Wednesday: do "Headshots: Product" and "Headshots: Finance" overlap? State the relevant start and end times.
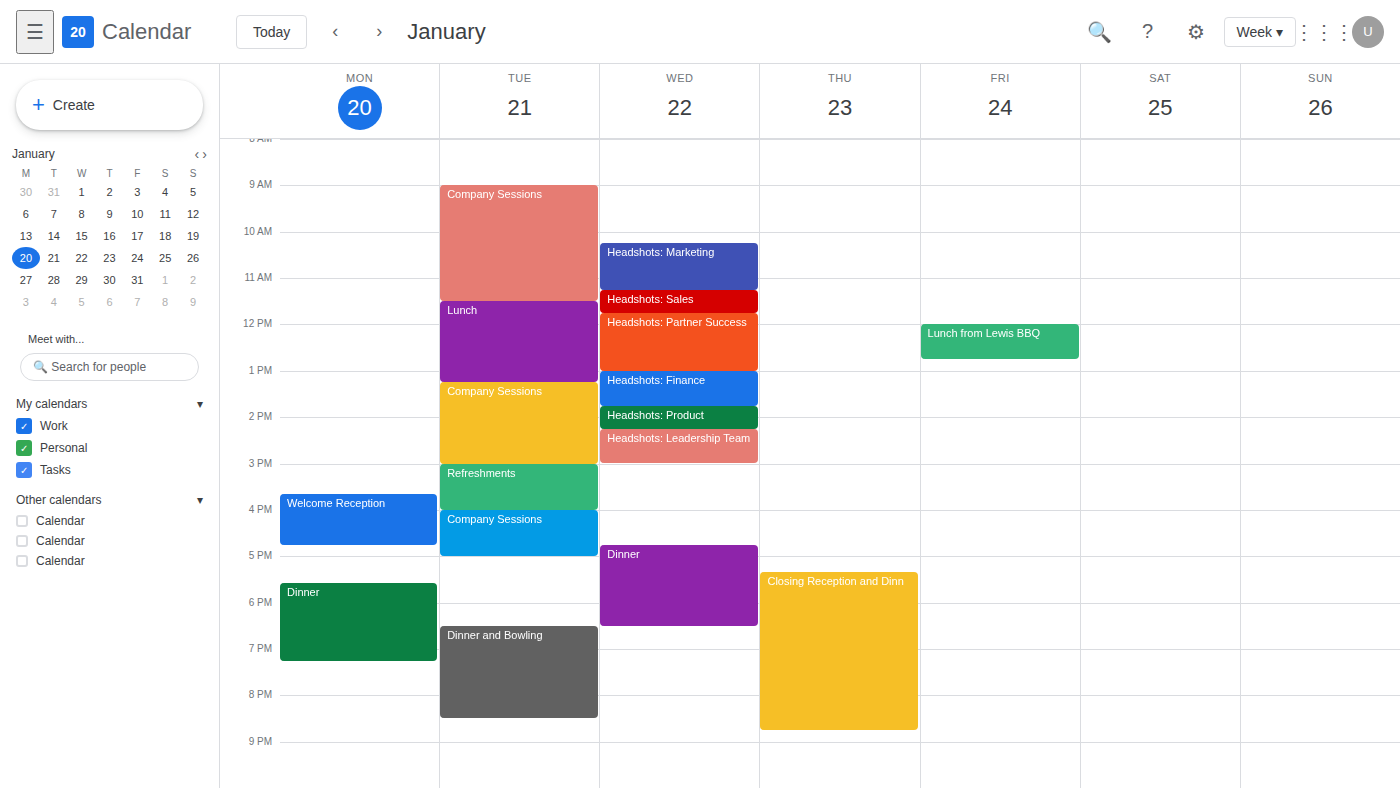
"Headshots: Finance" ends at 1:45 PM, exactly when "Headshots: Product" starts -- they touch but do not overlap.